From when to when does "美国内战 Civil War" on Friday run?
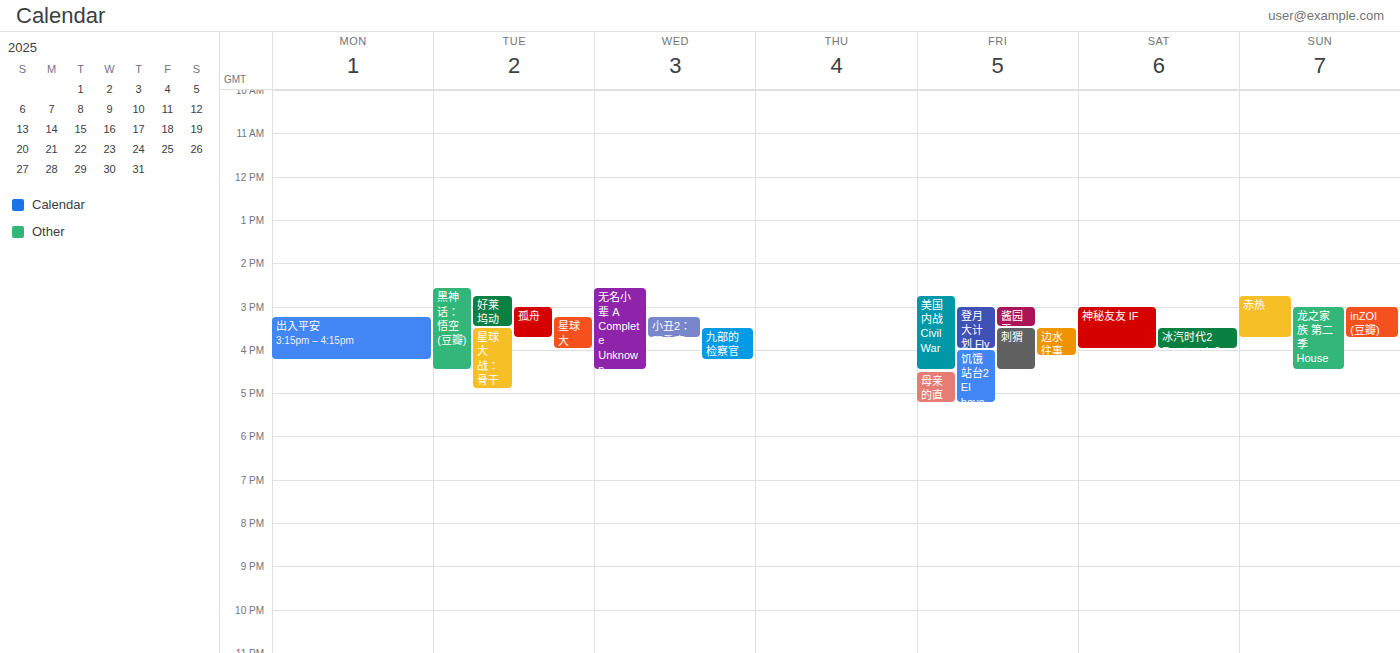
2:45 PM to 4:30 PM